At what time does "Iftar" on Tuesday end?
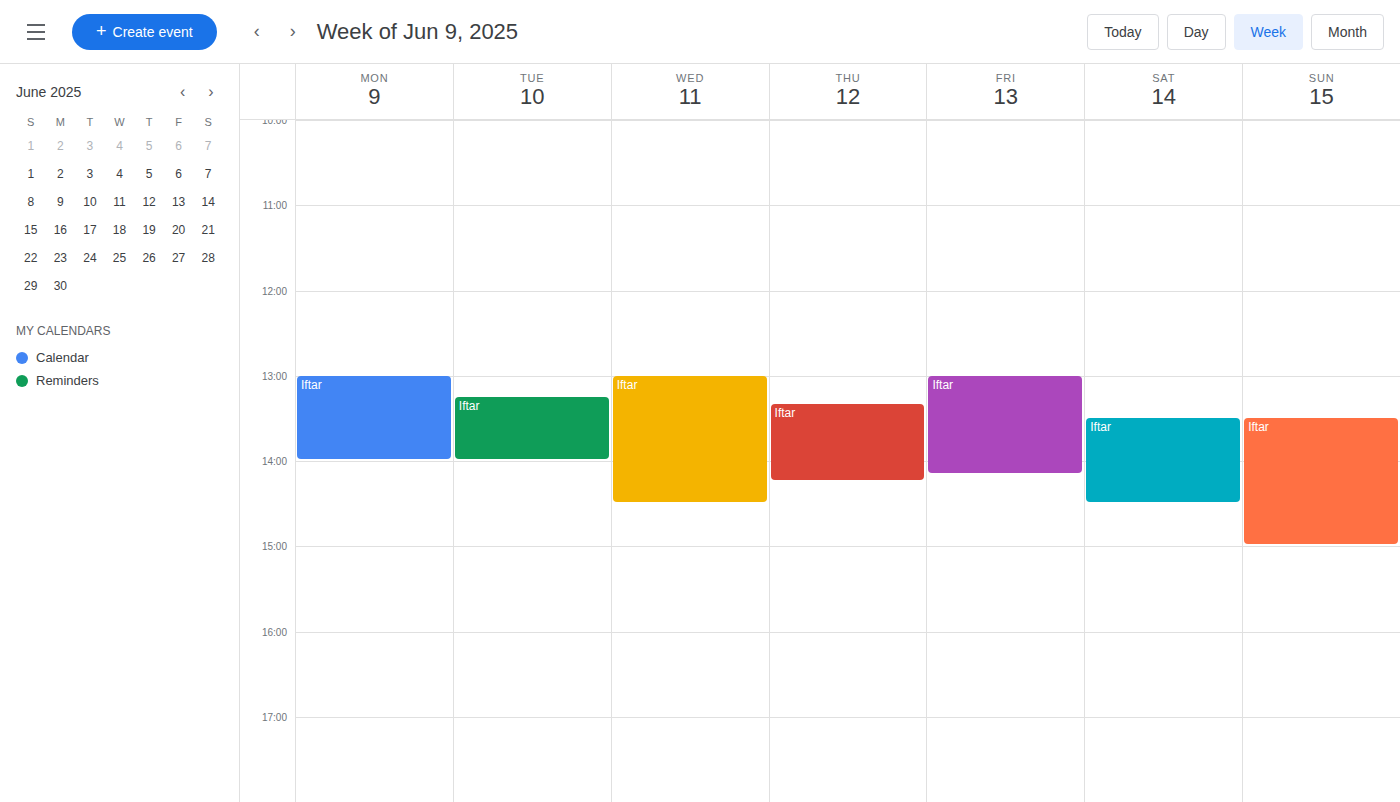
2:00 PM